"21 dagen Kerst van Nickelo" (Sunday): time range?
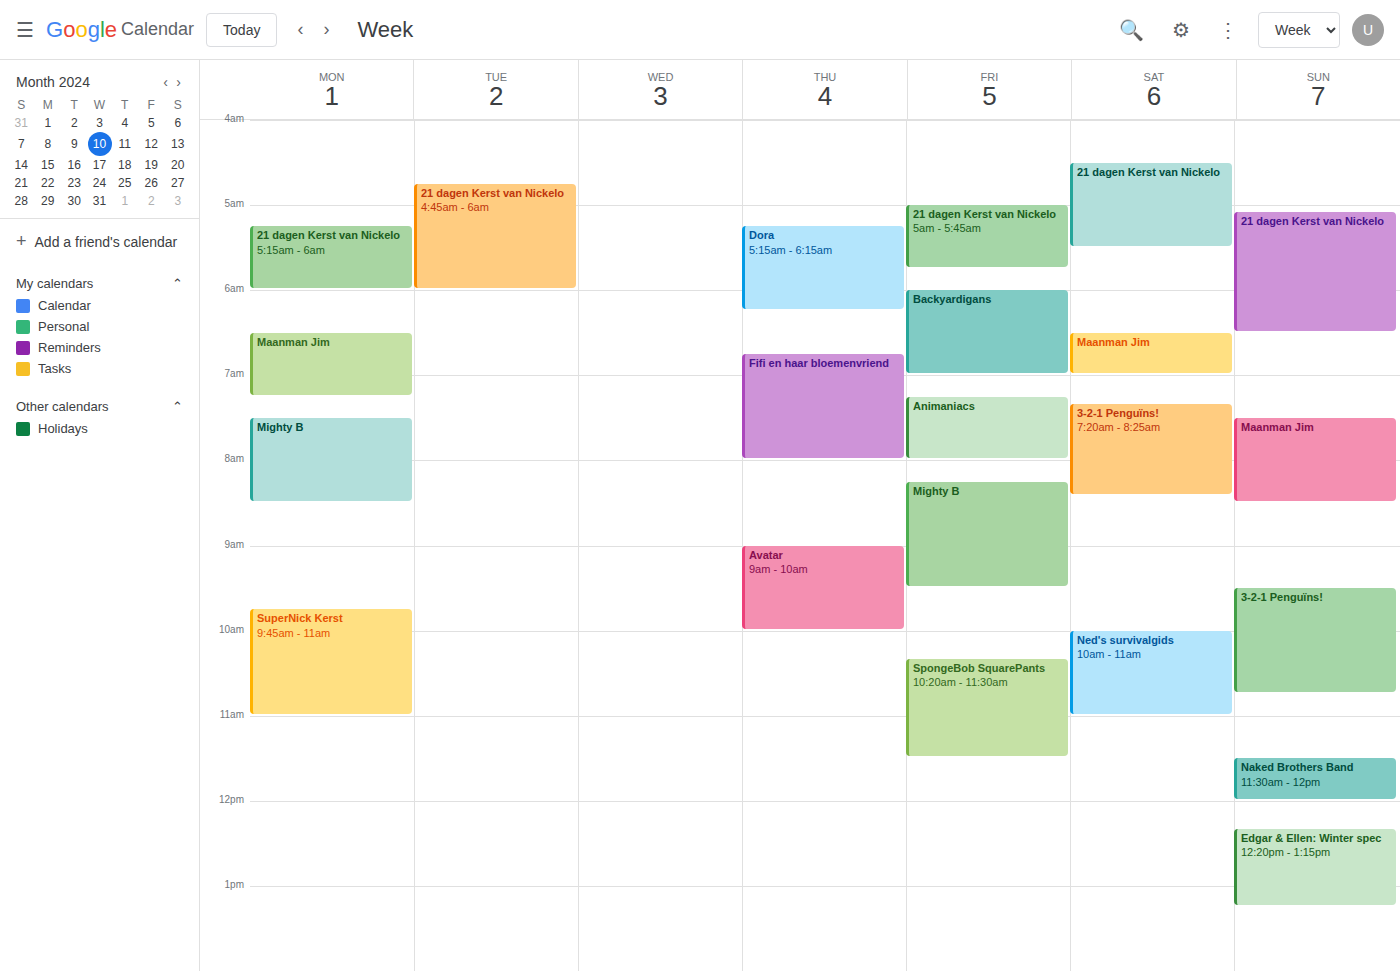
05:05 to 06:30